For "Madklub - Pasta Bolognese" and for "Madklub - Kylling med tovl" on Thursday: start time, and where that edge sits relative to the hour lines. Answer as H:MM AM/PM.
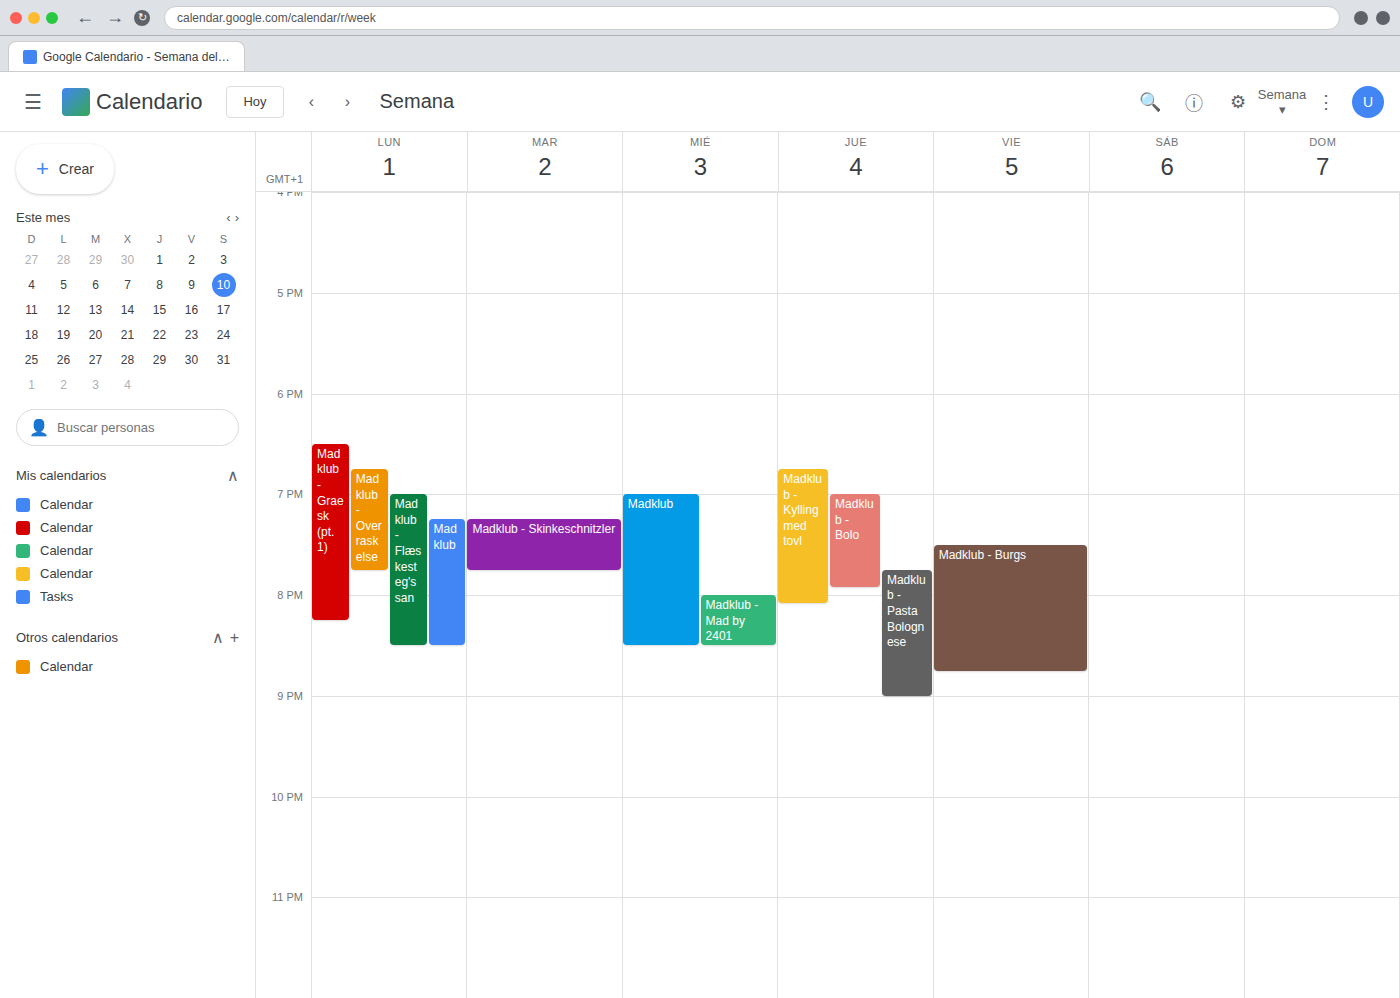
"Madklub - Pasta Bolognese": 7:45 PM, neither: three quarters of the way from the 7 PM line to the 8 PM line. "Madklub - Kylling med tovl": 6:45 PM, neither: three quarters of the way from the 6 PM line to the 7 PM line.